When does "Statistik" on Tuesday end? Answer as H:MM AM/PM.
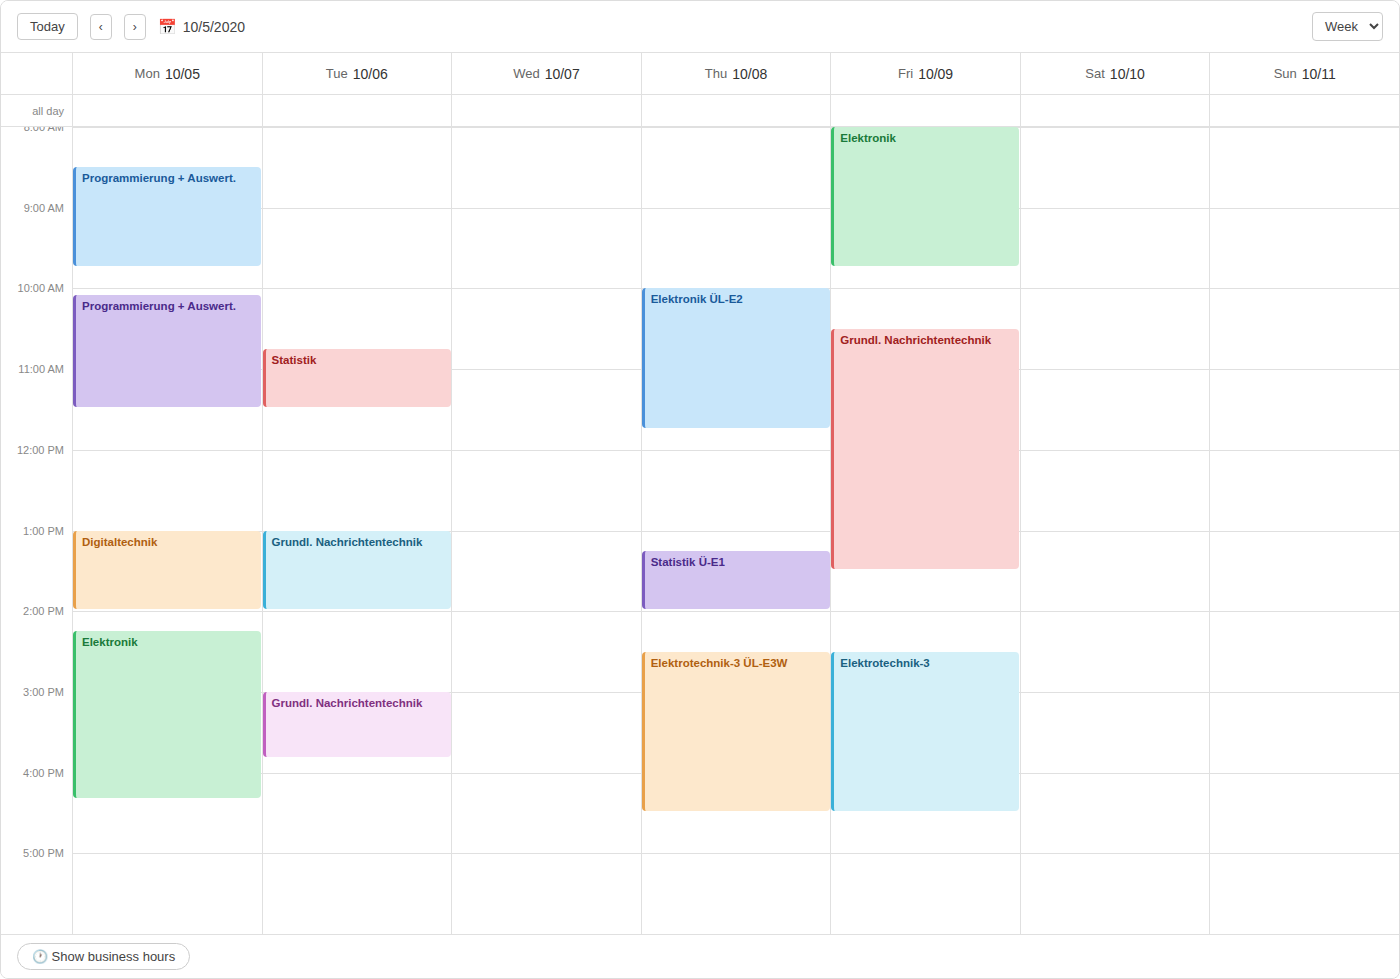
11:30 AM